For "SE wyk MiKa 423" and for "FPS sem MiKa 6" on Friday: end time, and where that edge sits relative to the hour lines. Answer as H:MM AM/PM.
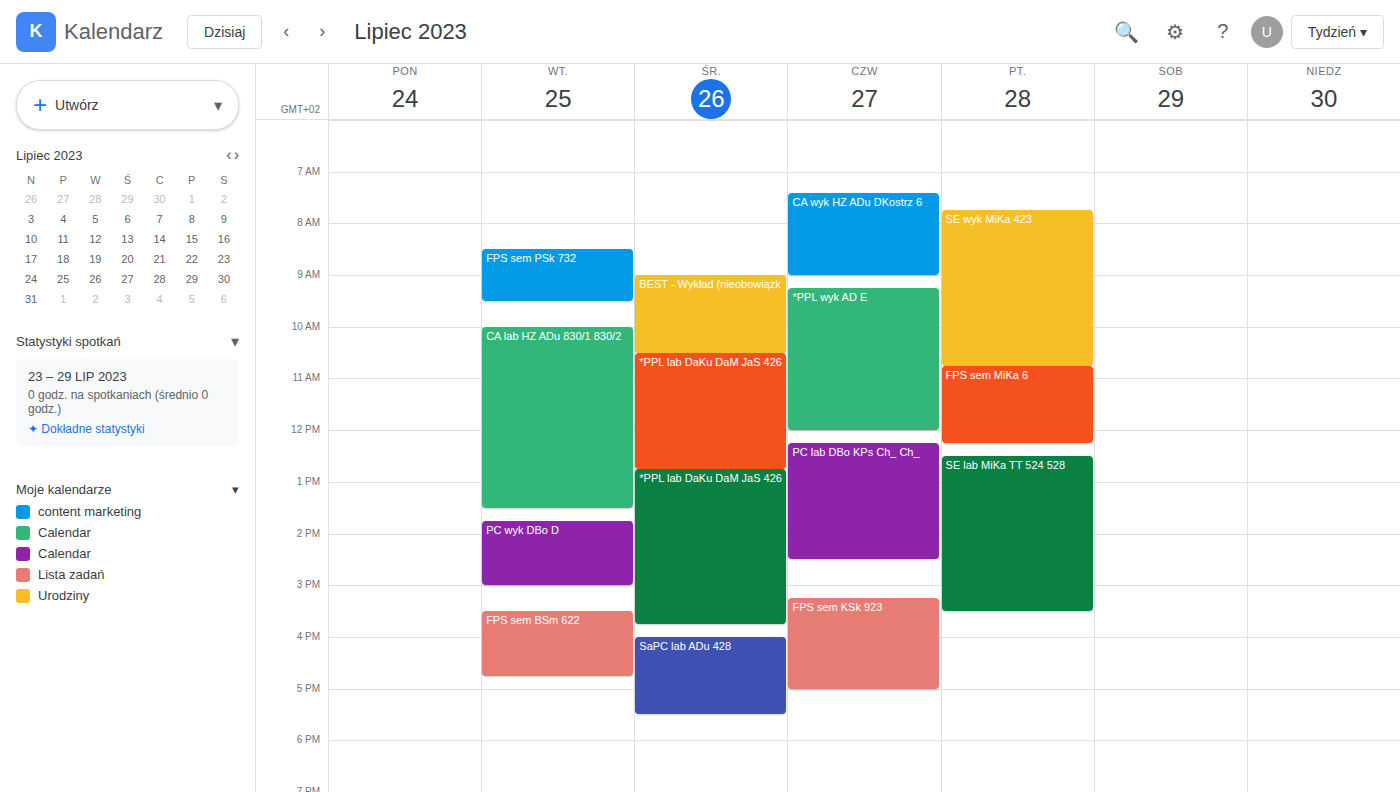
"SE wyk MiKa 423": 10:45 AM, neither: three quarters of the way from the 10 AM line to the 11 AM line. "FPS sem MiKa 6": 12:15 PM, neither: a quarter of the way from the 12 PM line to the 1 PM line.